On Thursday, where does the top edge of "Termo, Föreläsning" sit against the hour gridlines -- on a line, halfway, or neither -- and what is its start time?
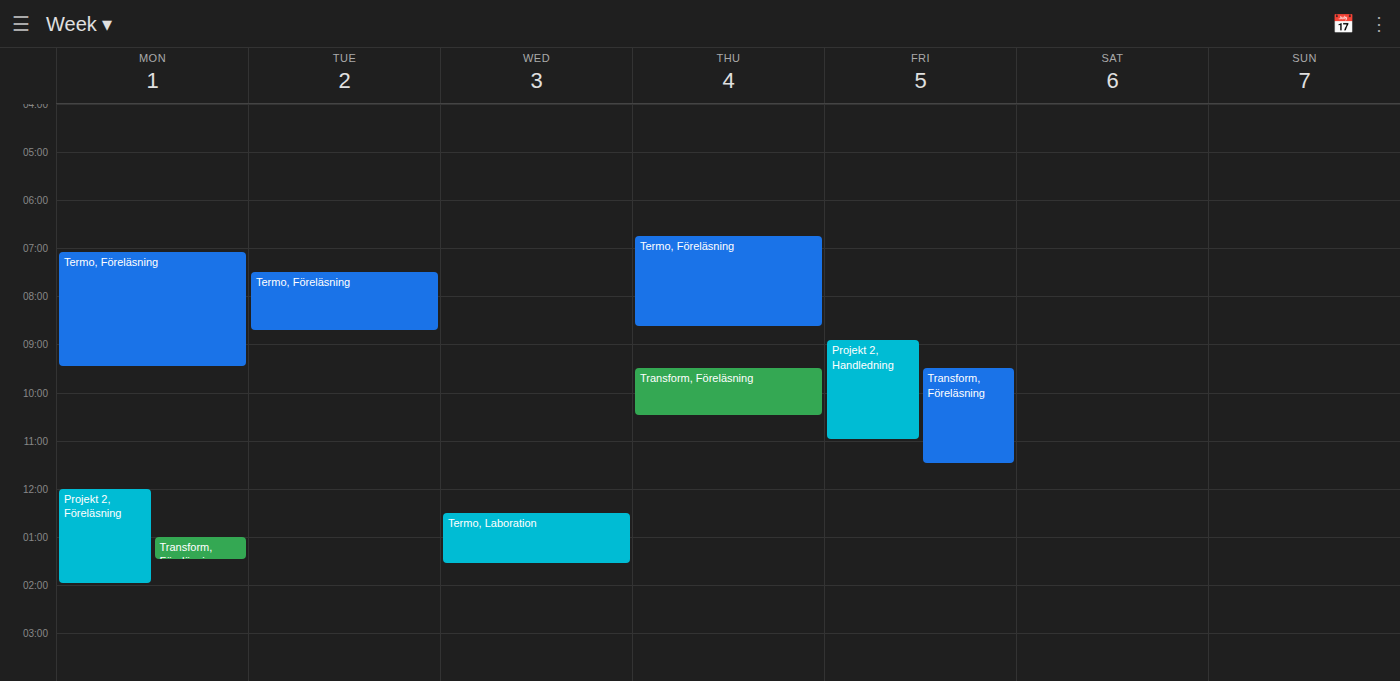
6:45 AM -- neither: three quarters of the way from the 6 AM line to the 7 AM line.